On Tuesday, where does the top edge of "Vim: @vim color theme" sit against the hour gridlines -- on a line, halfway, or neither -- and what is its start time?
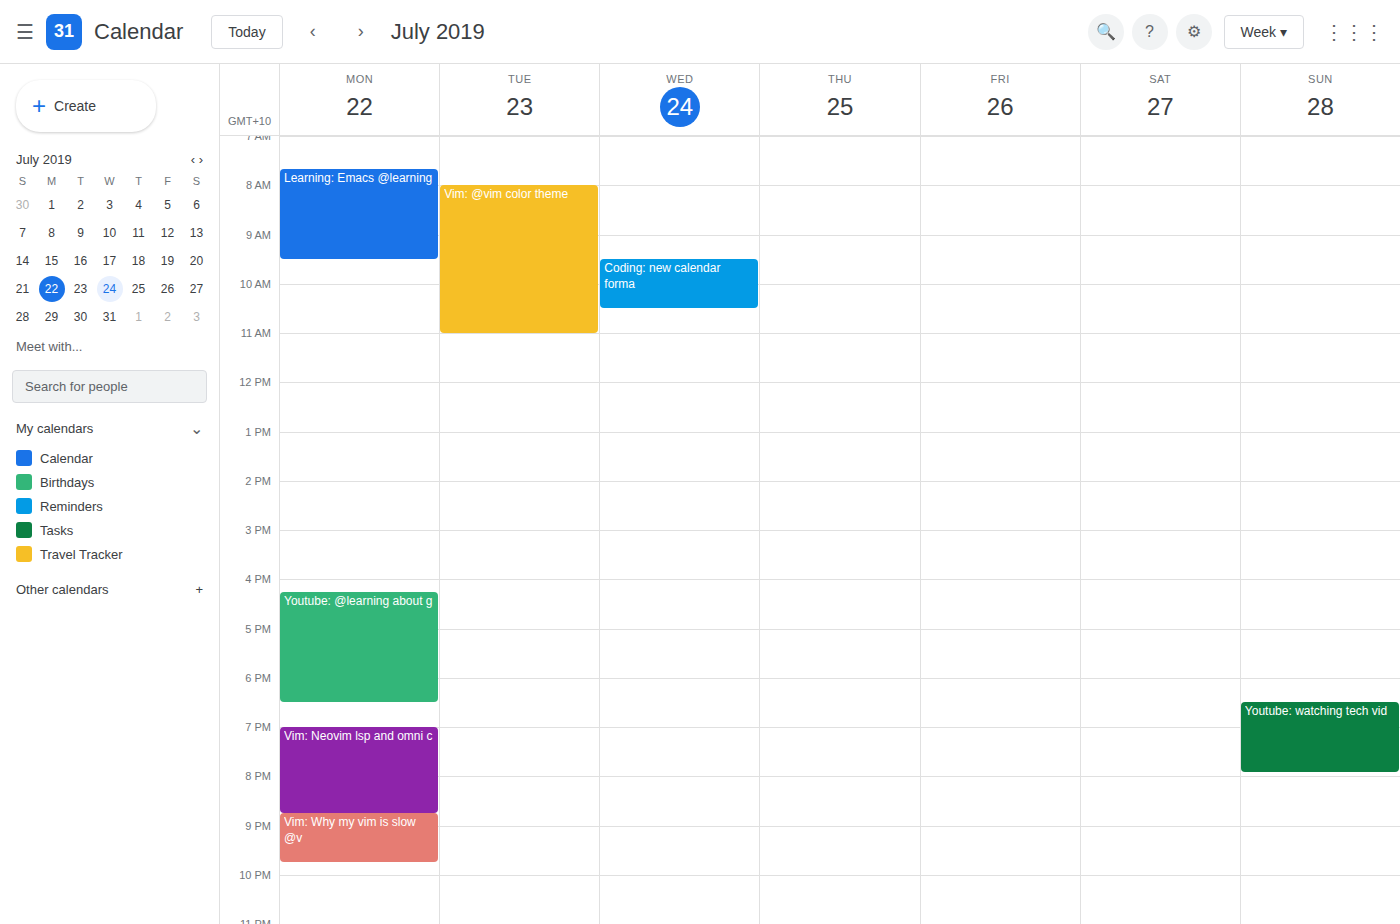
8:00 AM -- exactly on the 8 AM line.